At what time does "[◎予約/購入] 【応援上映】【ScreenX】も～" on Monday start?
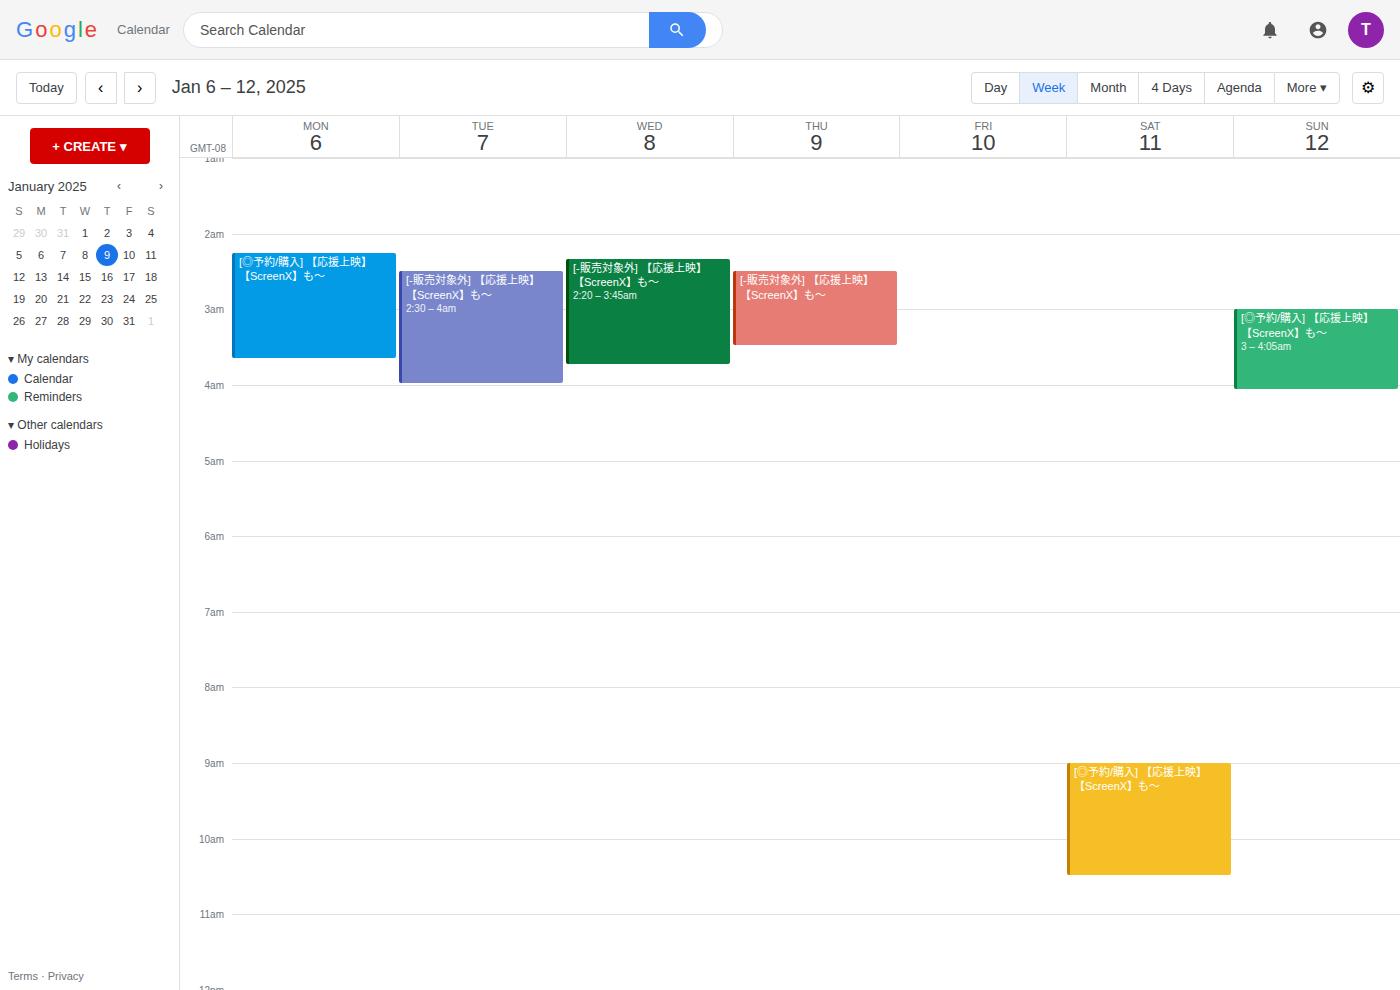
02:15